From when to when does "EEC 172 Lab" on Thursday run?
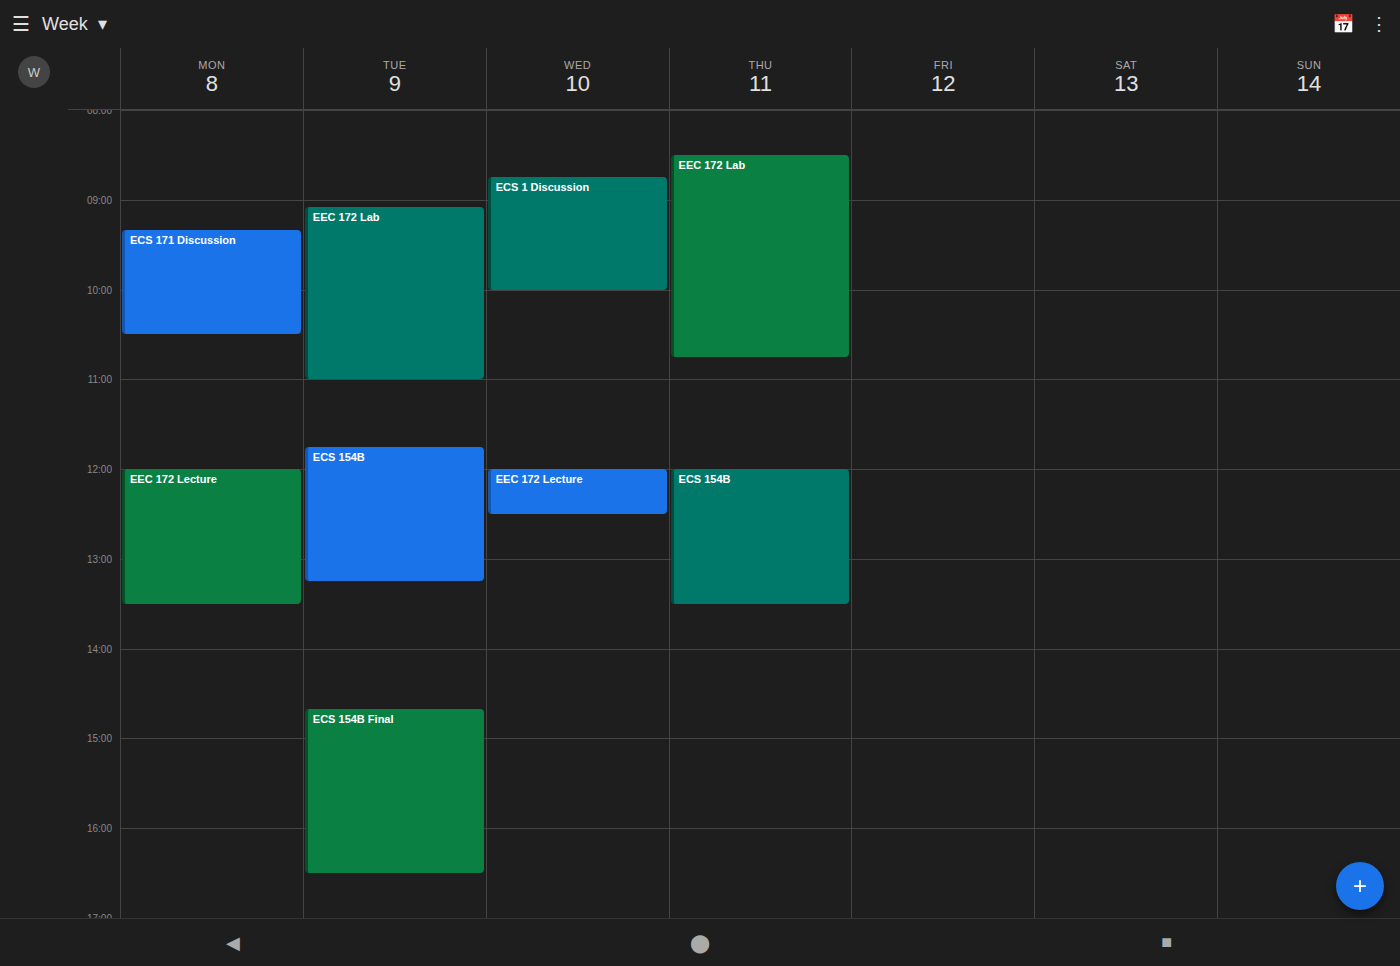
8:30 AM to 10:45 AM